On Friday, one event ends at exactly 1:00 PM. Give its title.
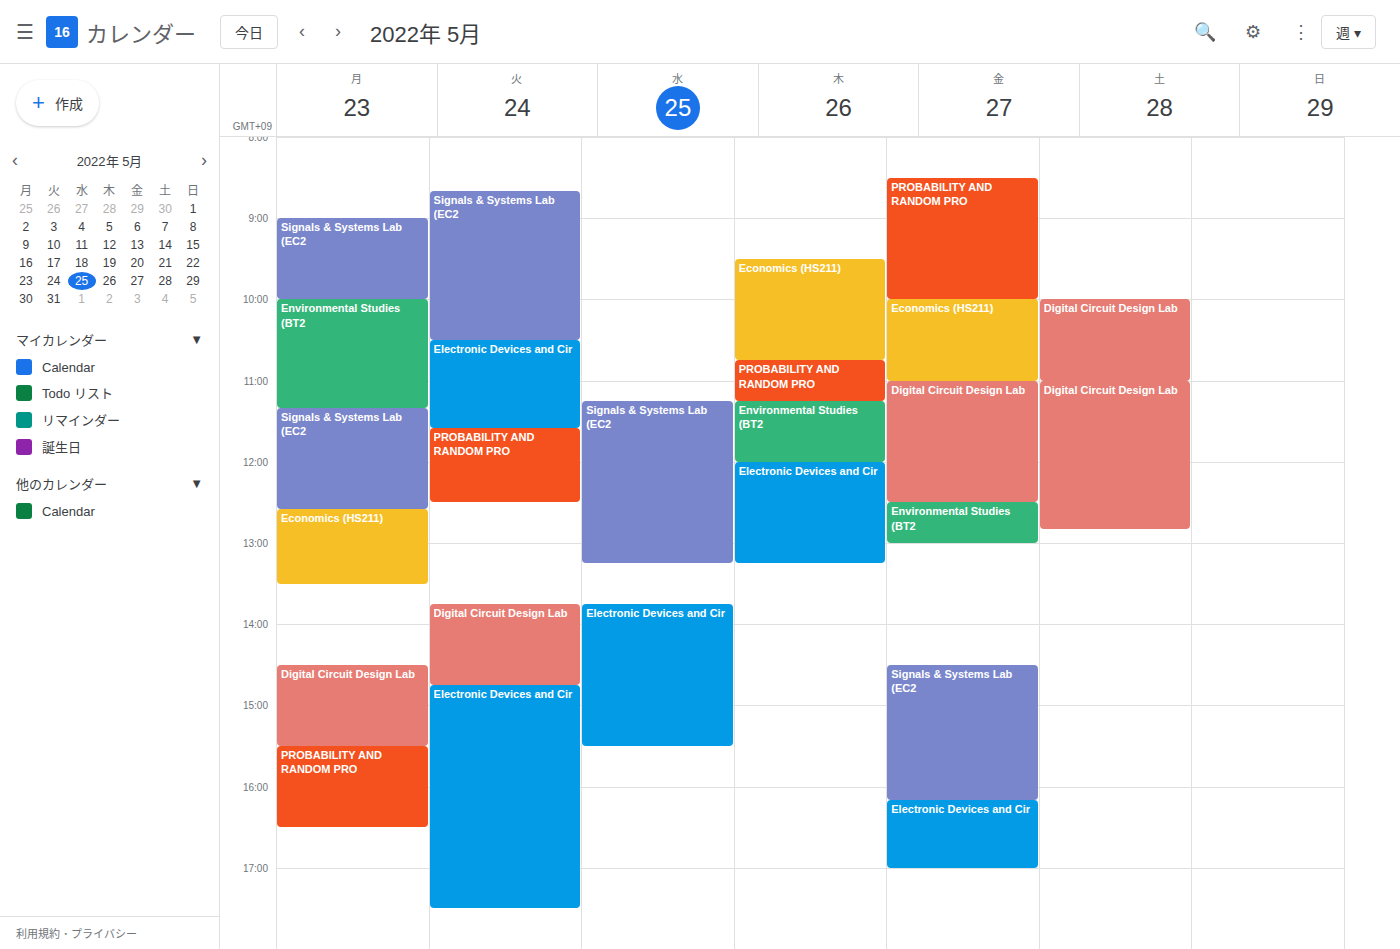
"Environmental Studies (BT2"